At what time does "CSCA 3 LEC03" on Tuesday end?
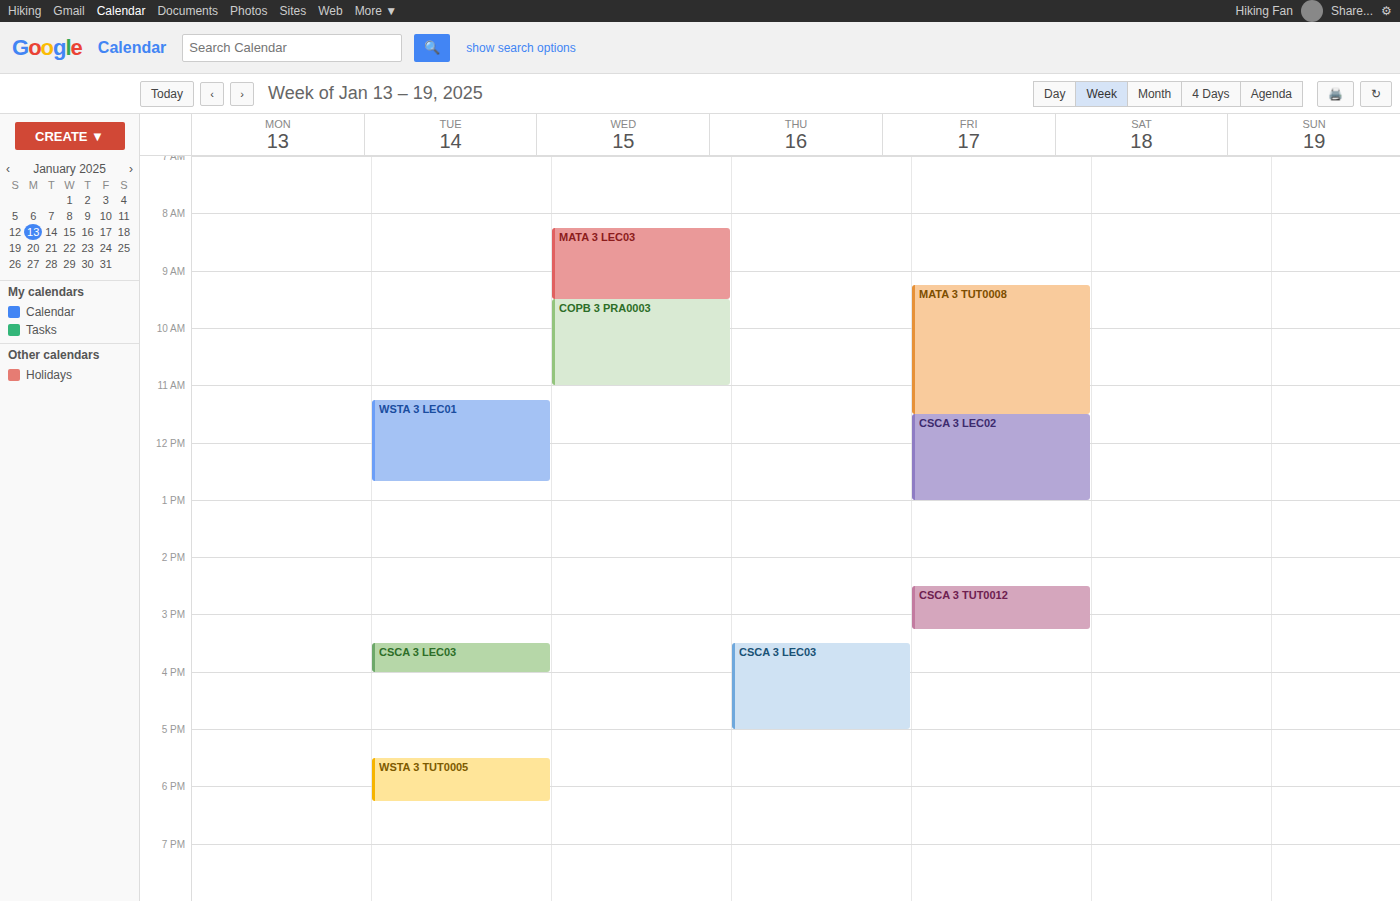
16:00